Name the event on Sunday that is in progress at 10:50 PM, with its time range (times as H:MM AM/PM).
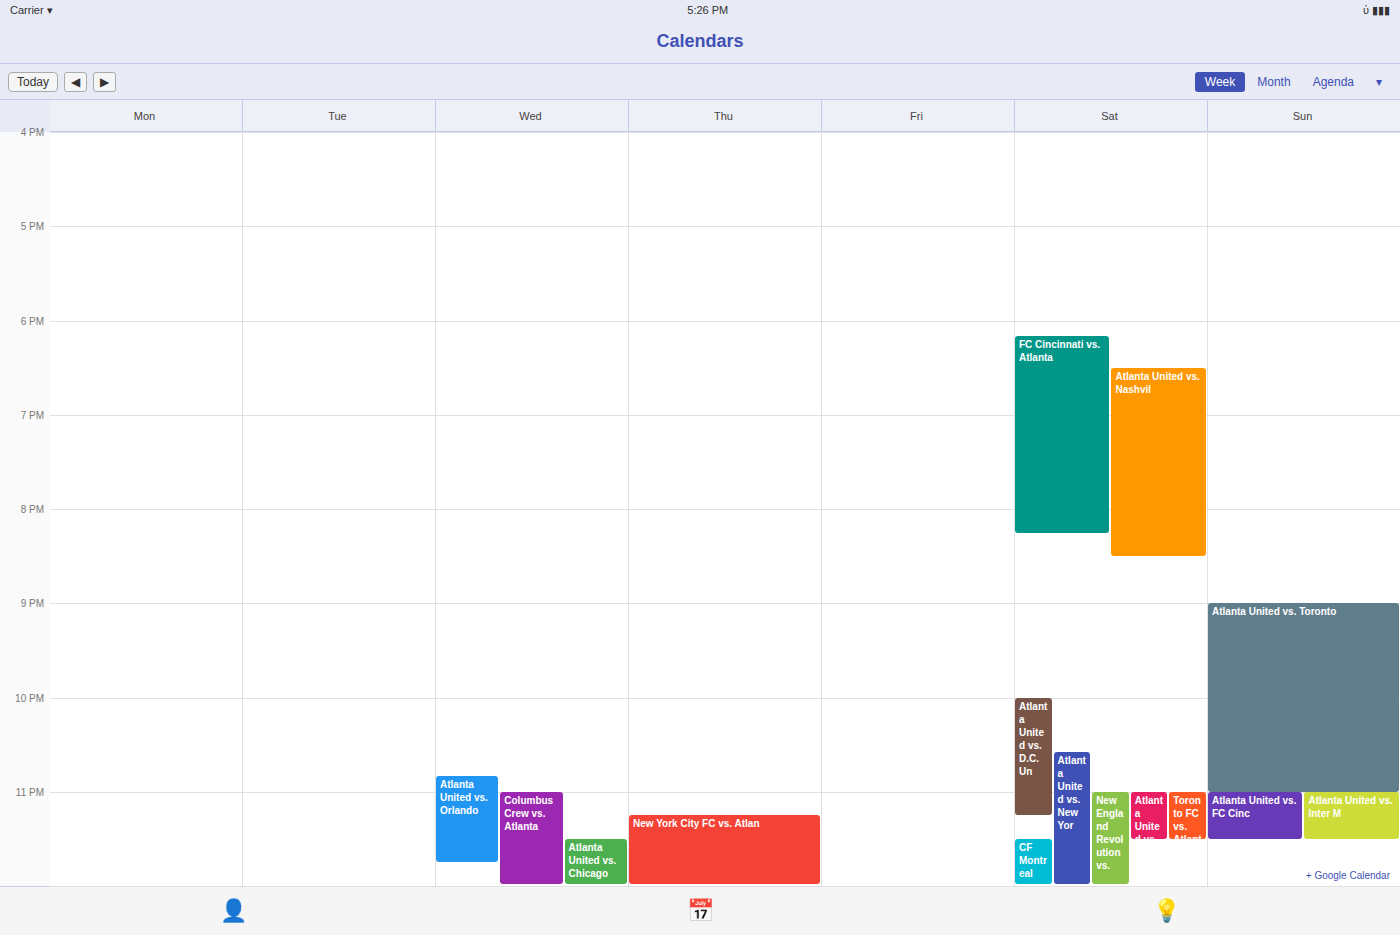
"Atlanta United vs. Toronto", 9:00 PM to 11:00 PM